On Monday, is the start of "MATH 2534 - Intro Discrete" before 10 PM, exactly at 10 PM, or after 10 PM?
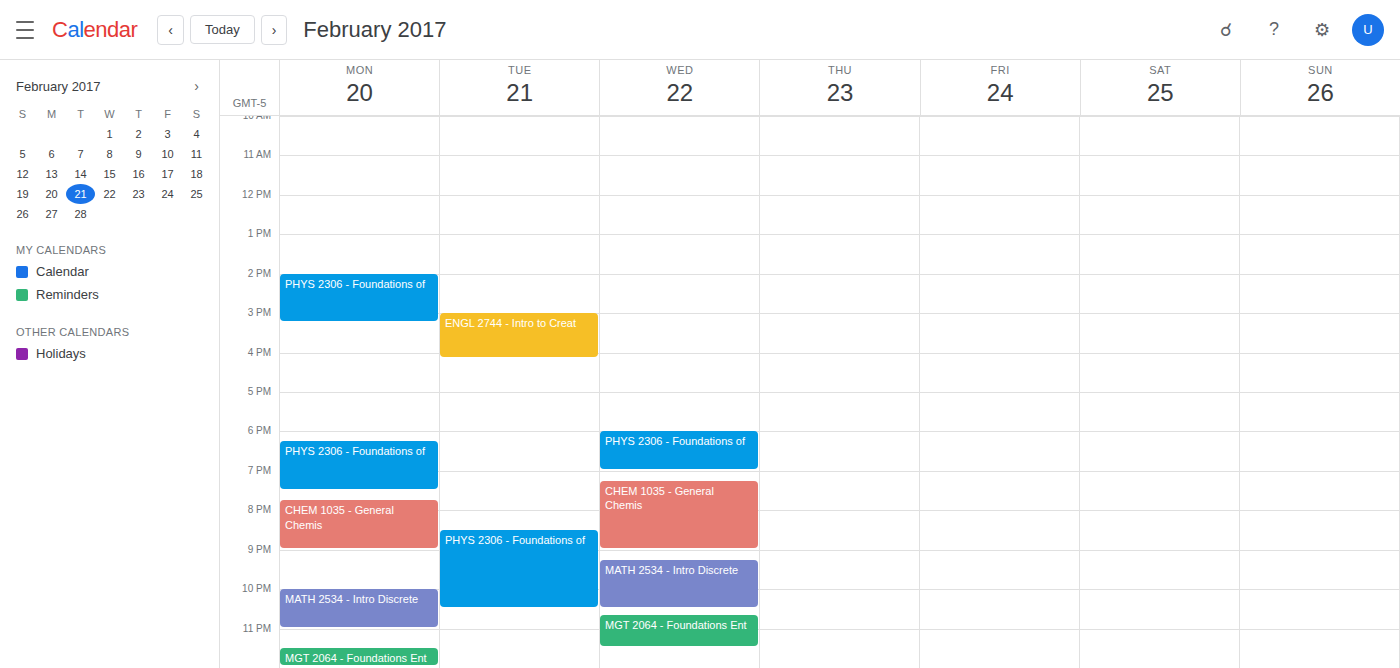
10:00 PM -- exactly at 10 PM, on the 10 PM line.